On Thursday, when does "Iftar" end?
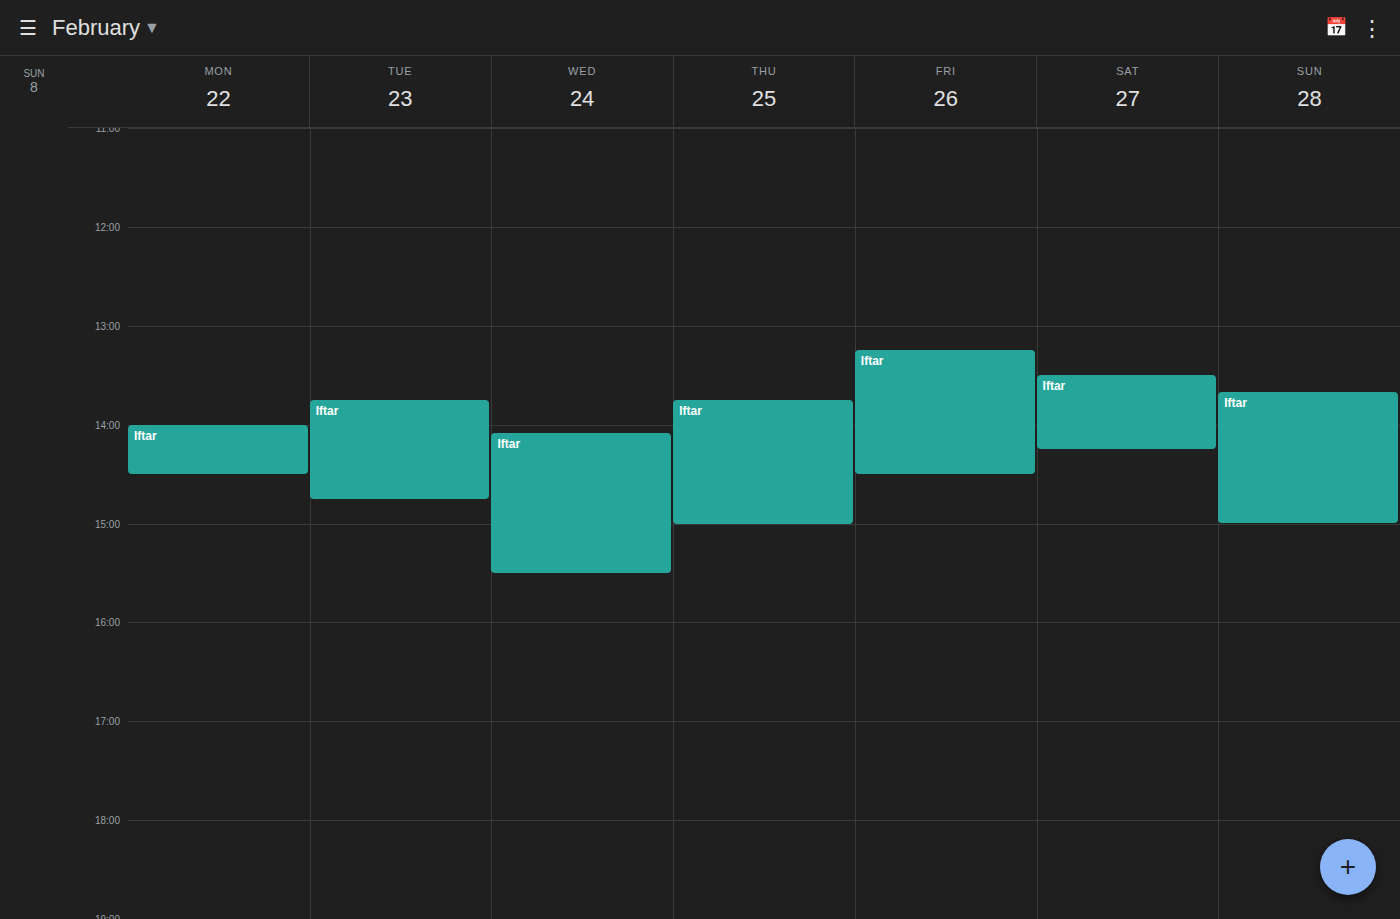
3:00 PM